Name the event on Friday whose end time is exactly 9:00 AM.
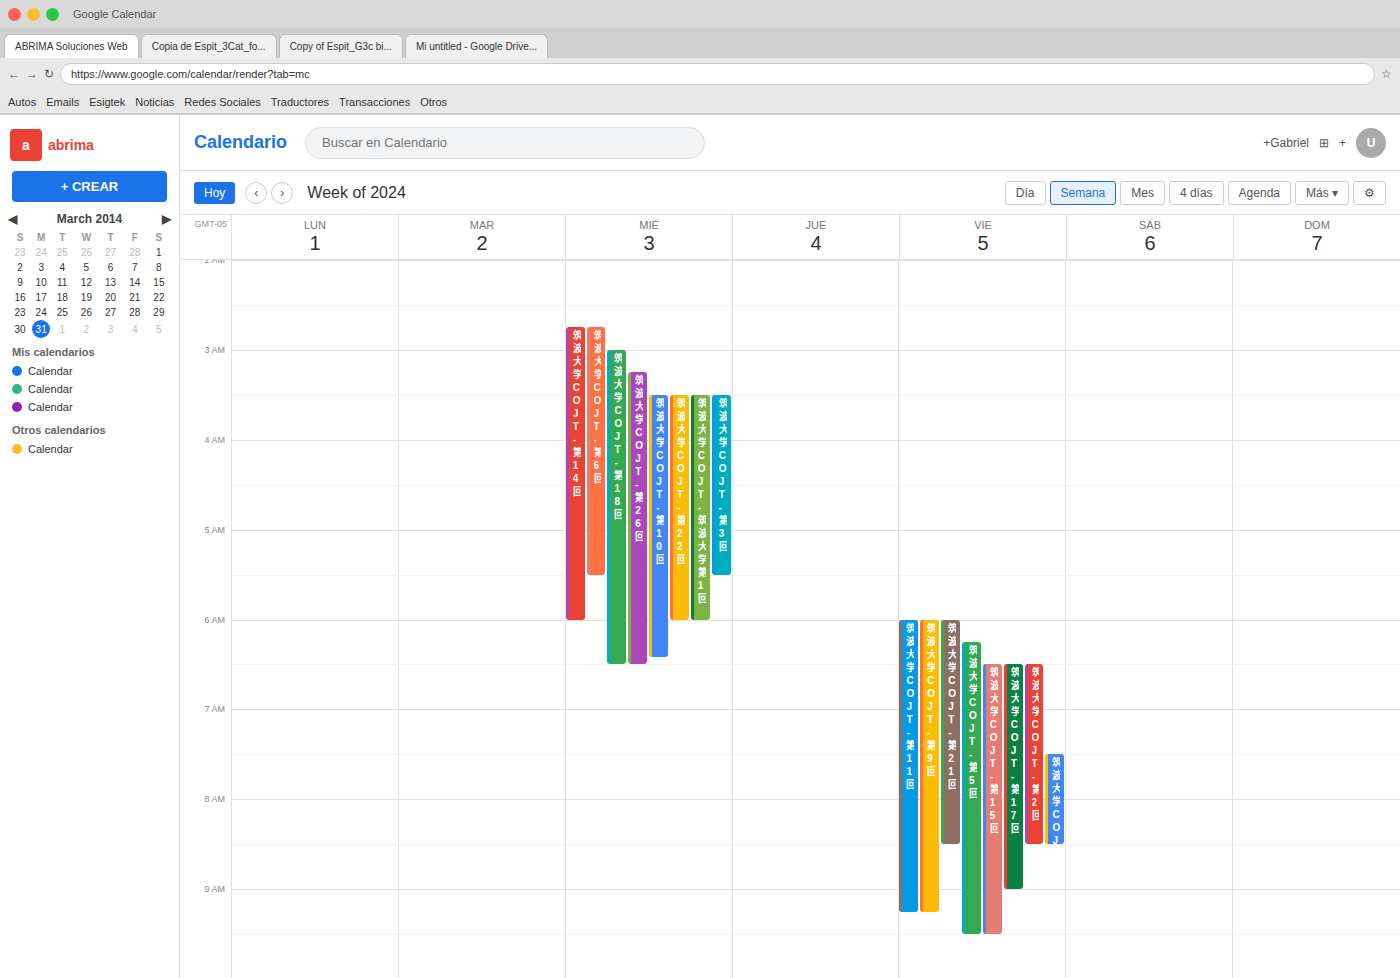
"筑波大学COJT-第17回"